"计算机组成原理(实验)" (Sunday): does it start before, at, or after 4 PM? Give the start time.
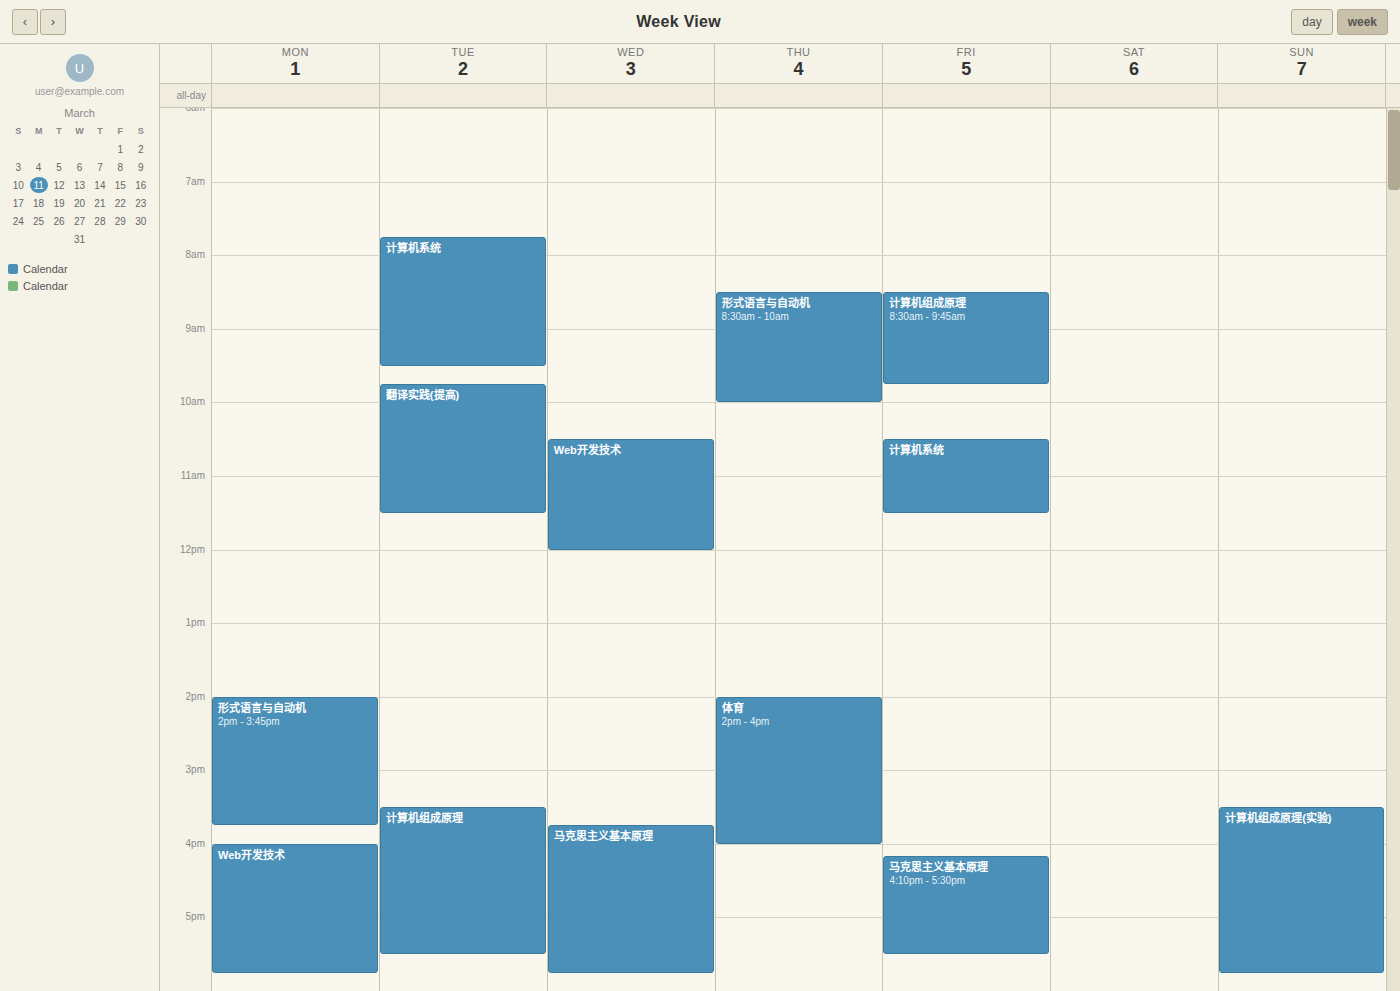
3:30 PM -- before 4 PM, 30 minutes above the 4 PM line.